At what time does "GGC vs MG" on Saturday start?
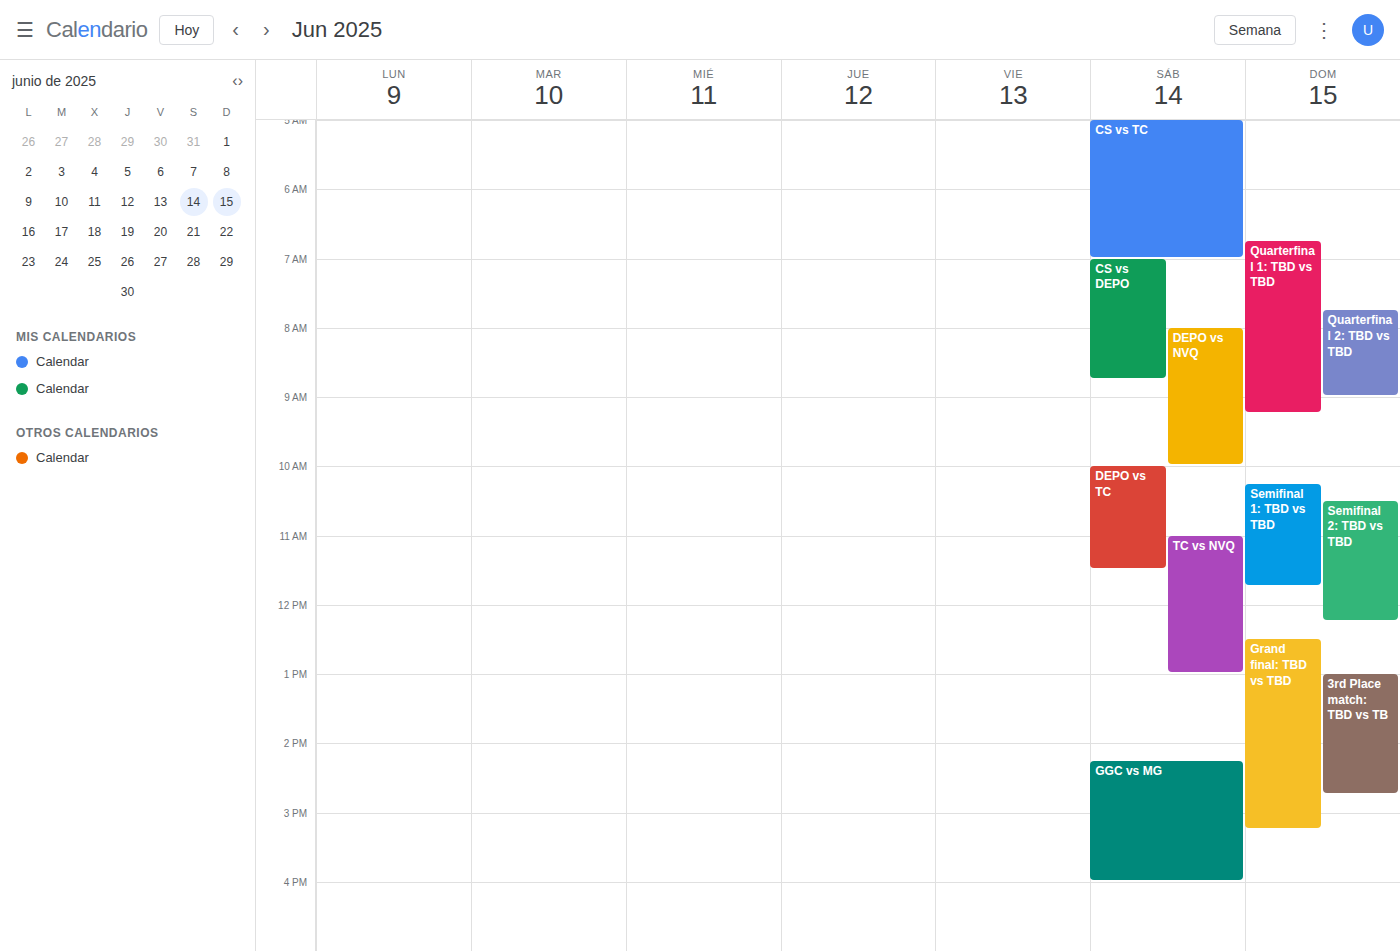
14:15